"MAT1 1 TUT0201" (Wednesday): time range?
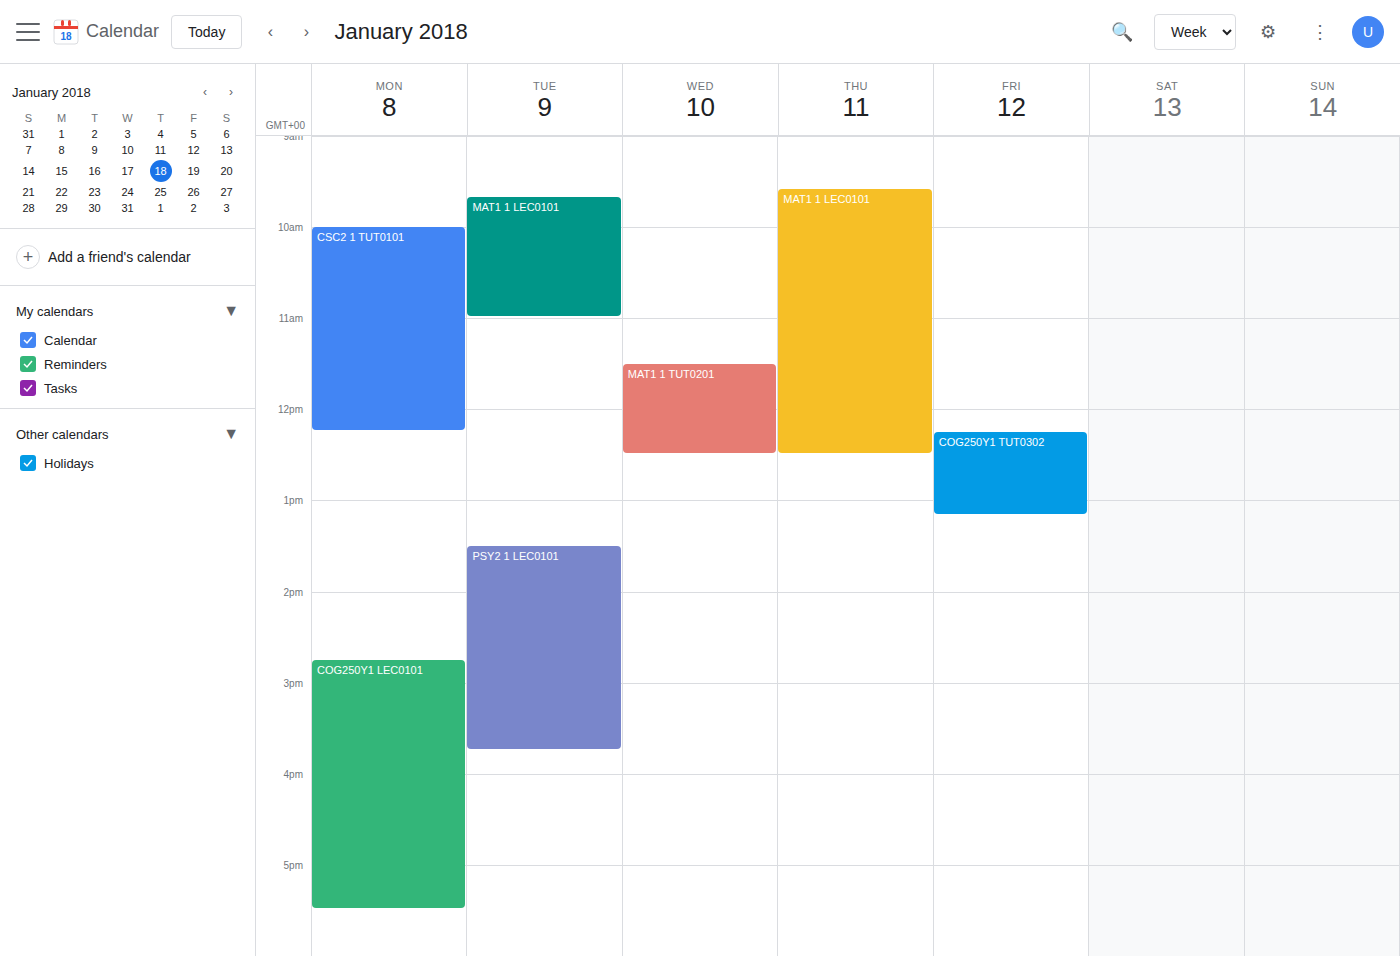
11:30 AM to 12:30 PM